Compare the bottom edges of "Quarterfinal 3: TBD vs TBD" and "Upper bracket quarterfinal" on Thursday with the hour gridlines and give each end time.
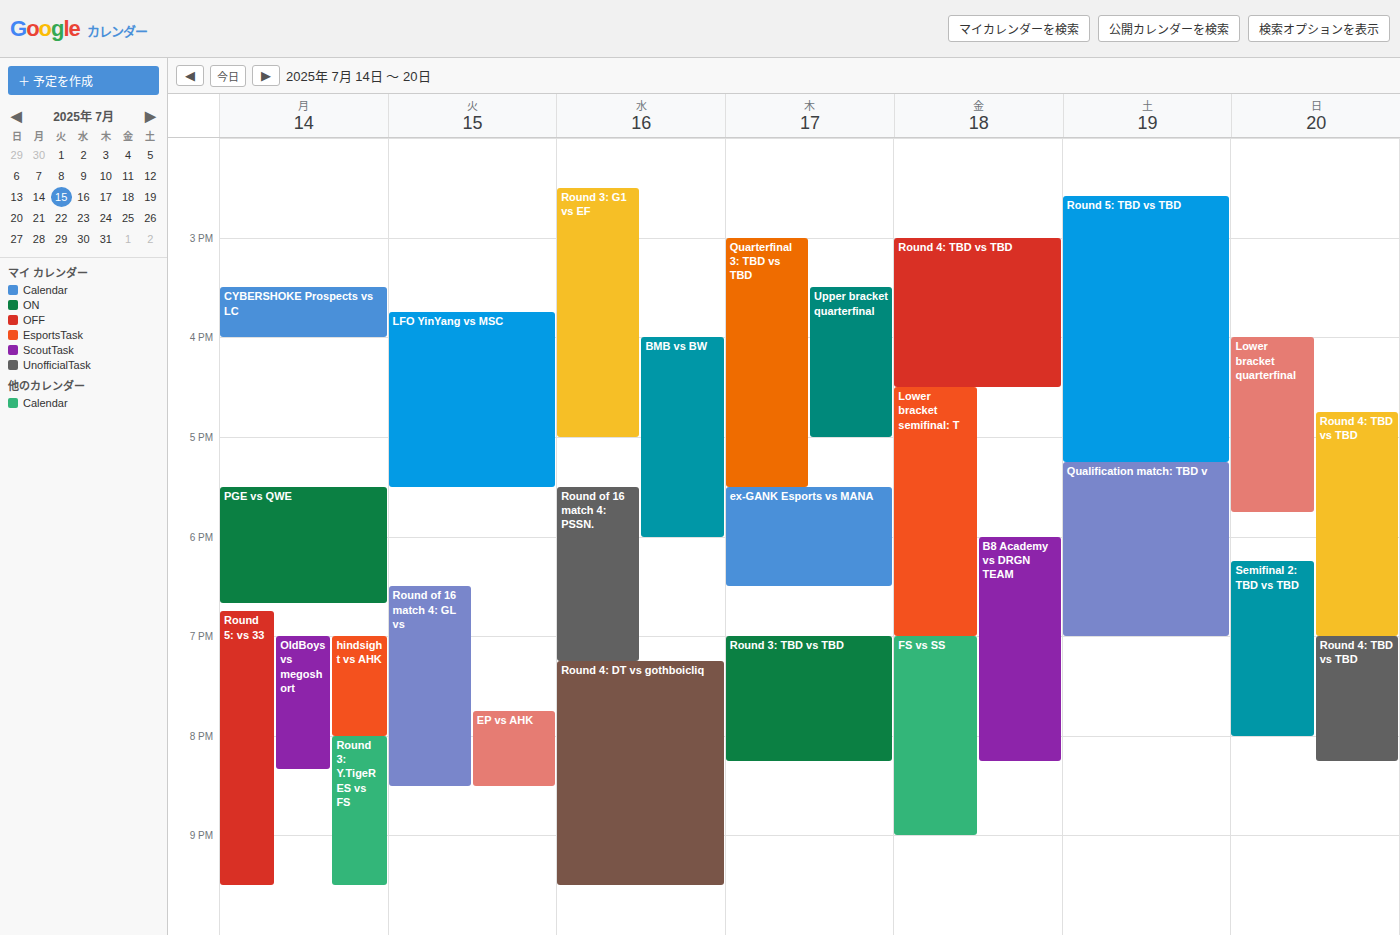
"Quarterfinal 3: TBD vs TBD": 5:30 PM, halfway between the 5 PM and 6 PM lines. "Upper bracket quarterfinal": 5:00 PM, exactly on the 5 PM line.